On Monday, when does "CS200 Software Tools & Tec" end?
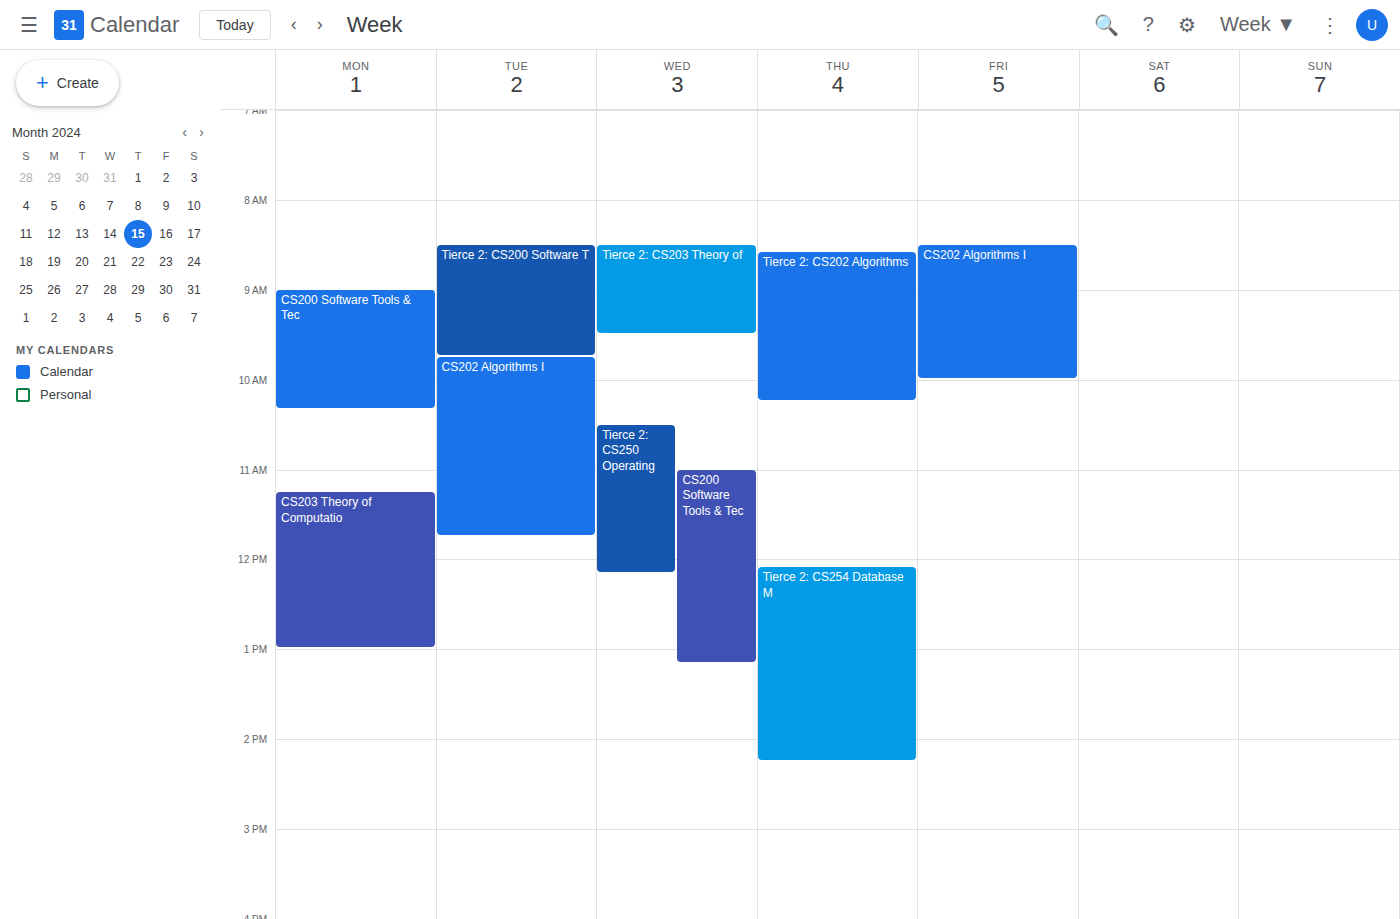
10:20 AM